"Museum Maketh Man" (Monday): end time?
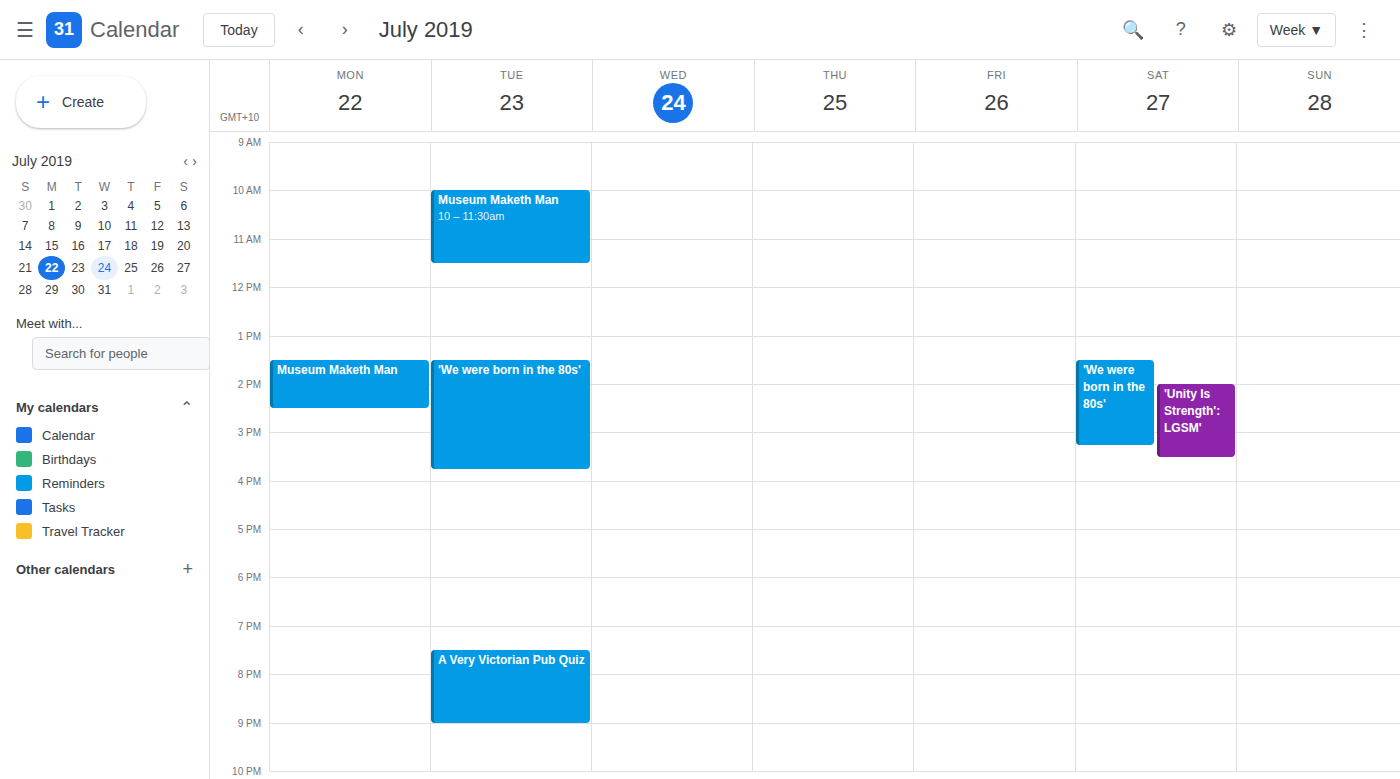
2:30 PM